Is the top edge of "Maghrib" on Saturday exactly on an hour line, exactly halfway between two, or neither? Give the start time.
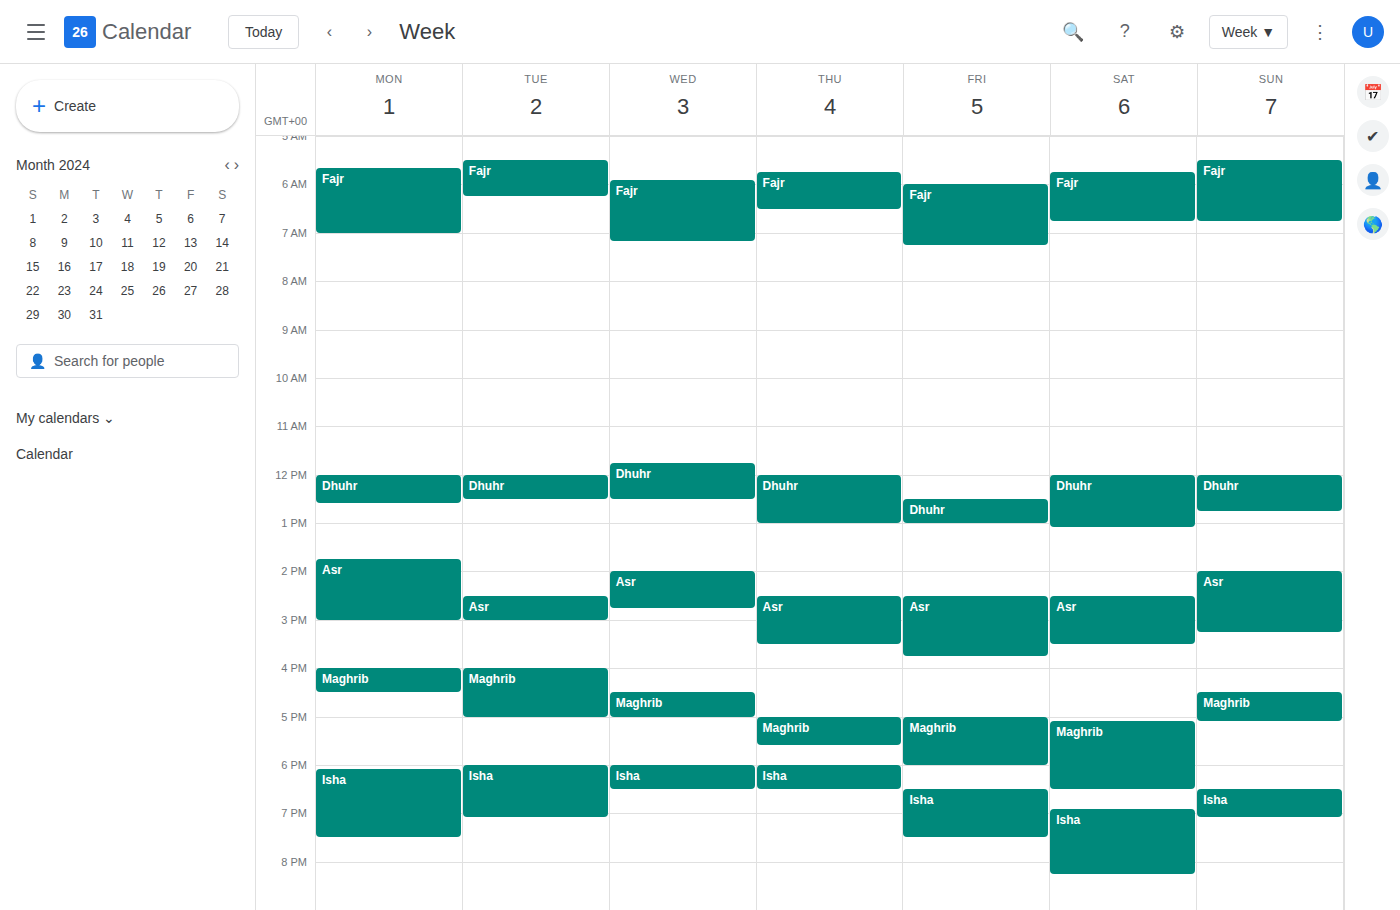
5:05 PM -- neither: 5 minutes below the 5 PM line and 55 minutes above the 6 PM line.